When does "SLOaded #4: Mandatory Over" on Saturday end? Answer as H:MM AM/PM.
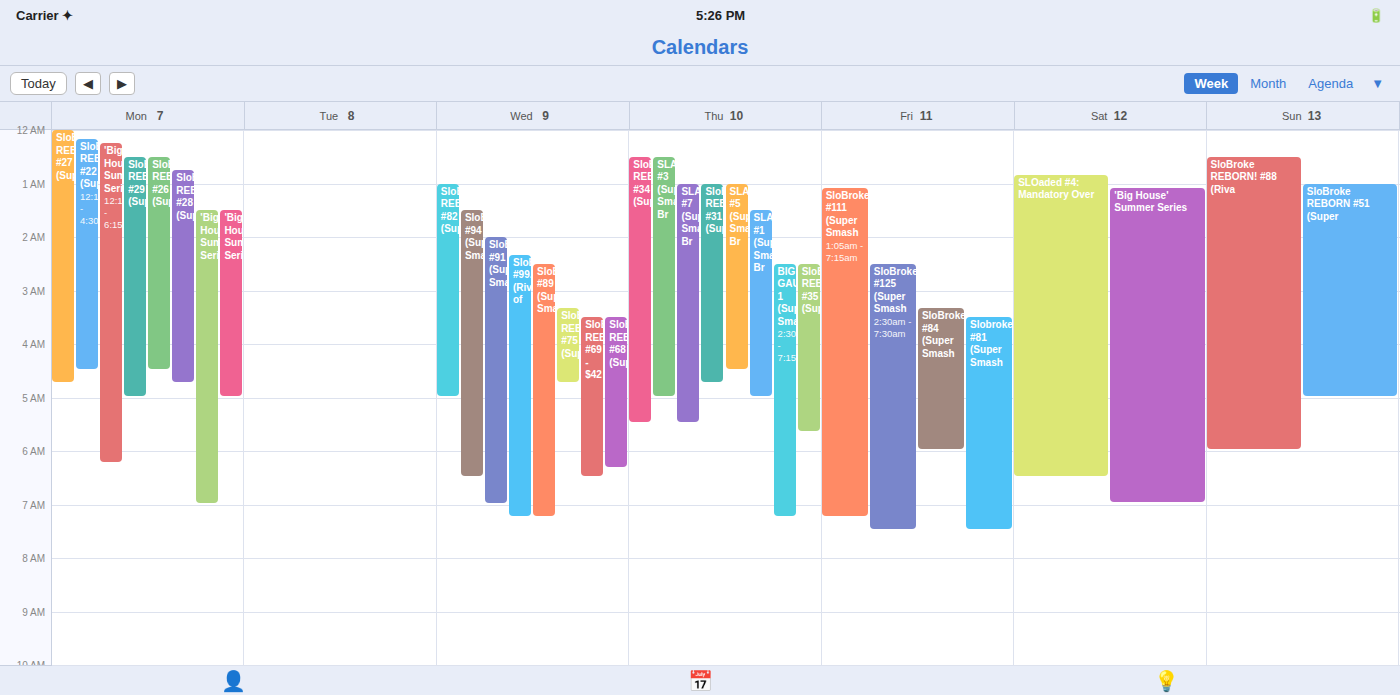
6:30 AM